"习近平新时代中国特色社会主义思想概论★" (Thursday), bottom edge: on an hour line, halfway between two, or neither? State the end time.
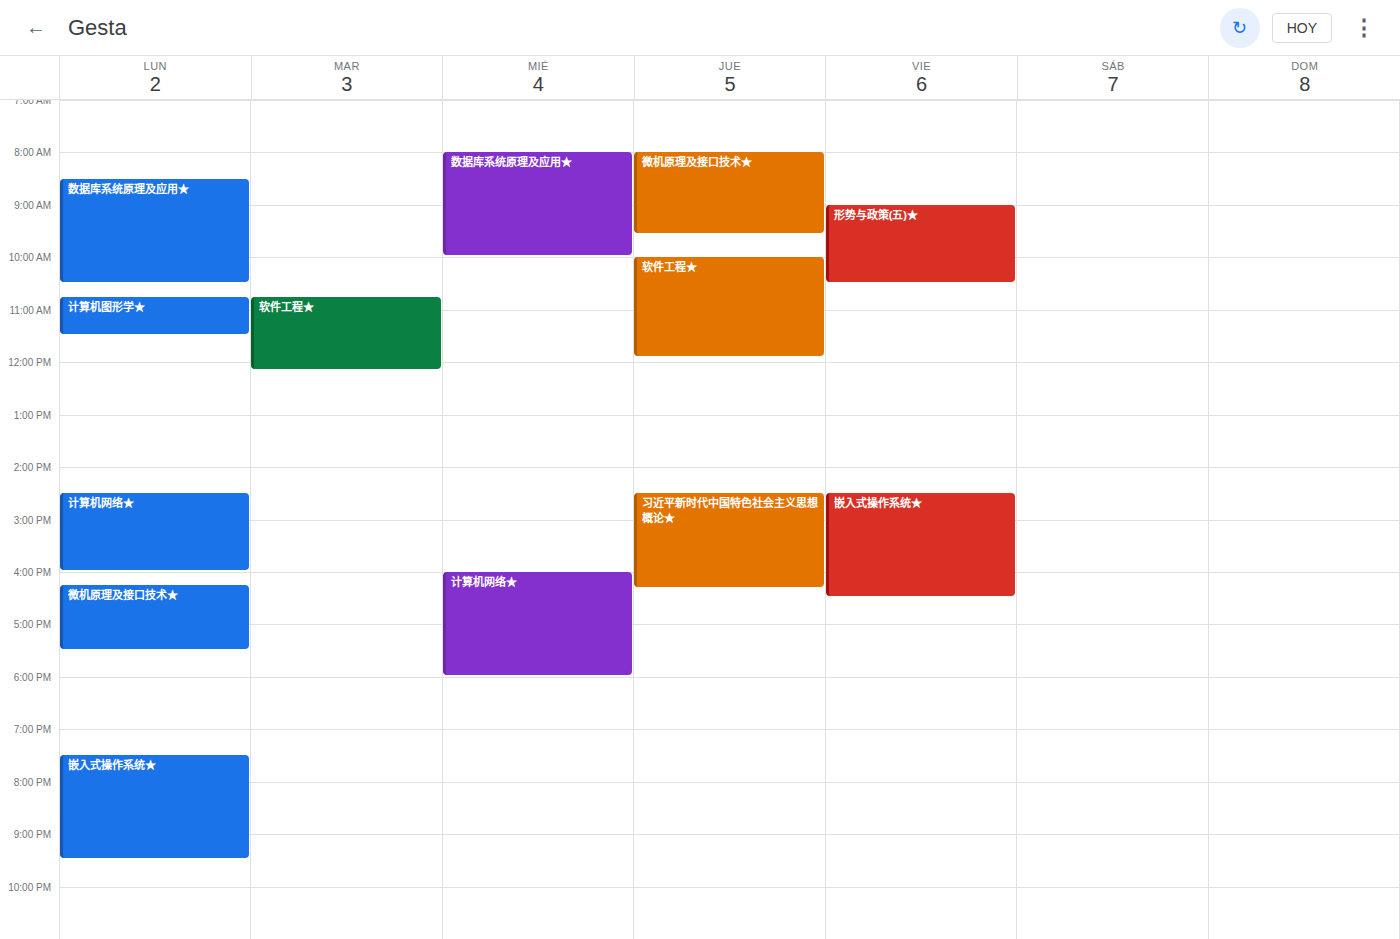
4:20 PM -- neither: 20 minutes below the 4 PM line and 40 minutes above the 5 PM line.